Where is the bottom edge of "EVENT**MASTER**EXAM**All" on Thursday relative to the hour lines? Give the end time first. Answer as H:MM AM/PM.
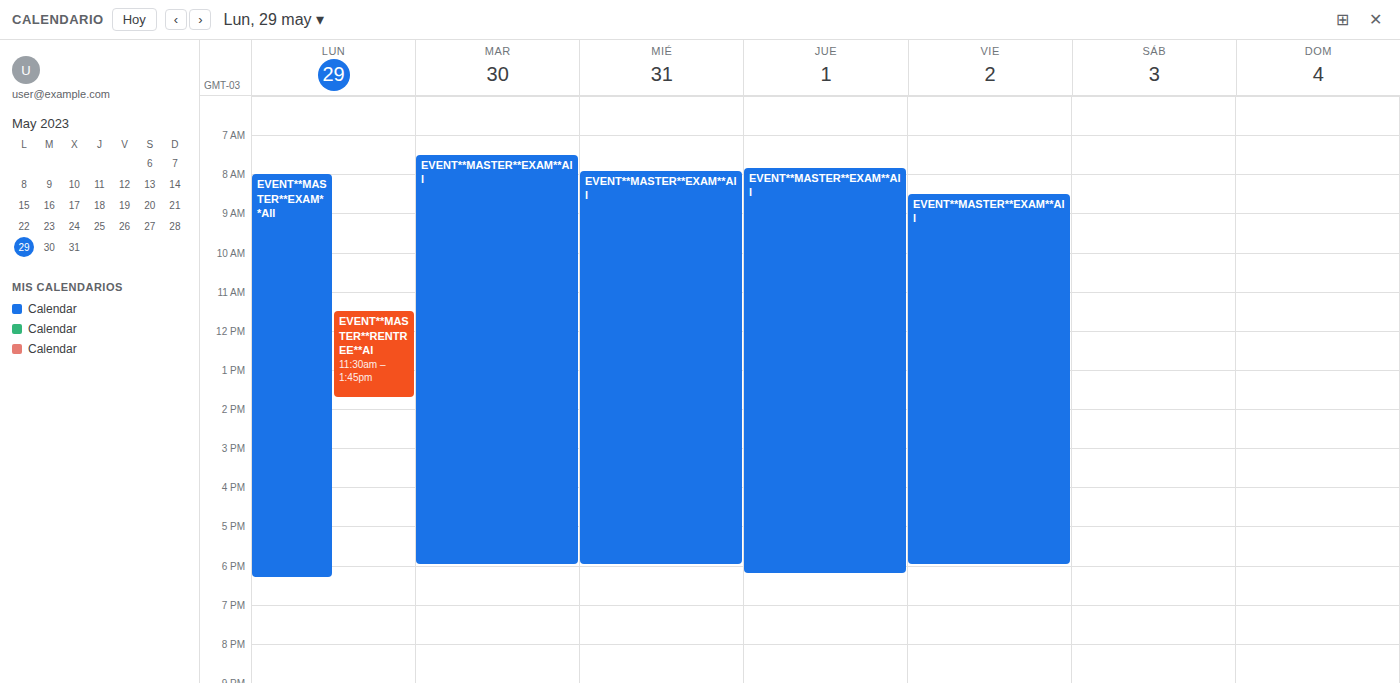
6:15 PM -- neither: a quarter of the way from the 6 PM line to the 7 PM line.